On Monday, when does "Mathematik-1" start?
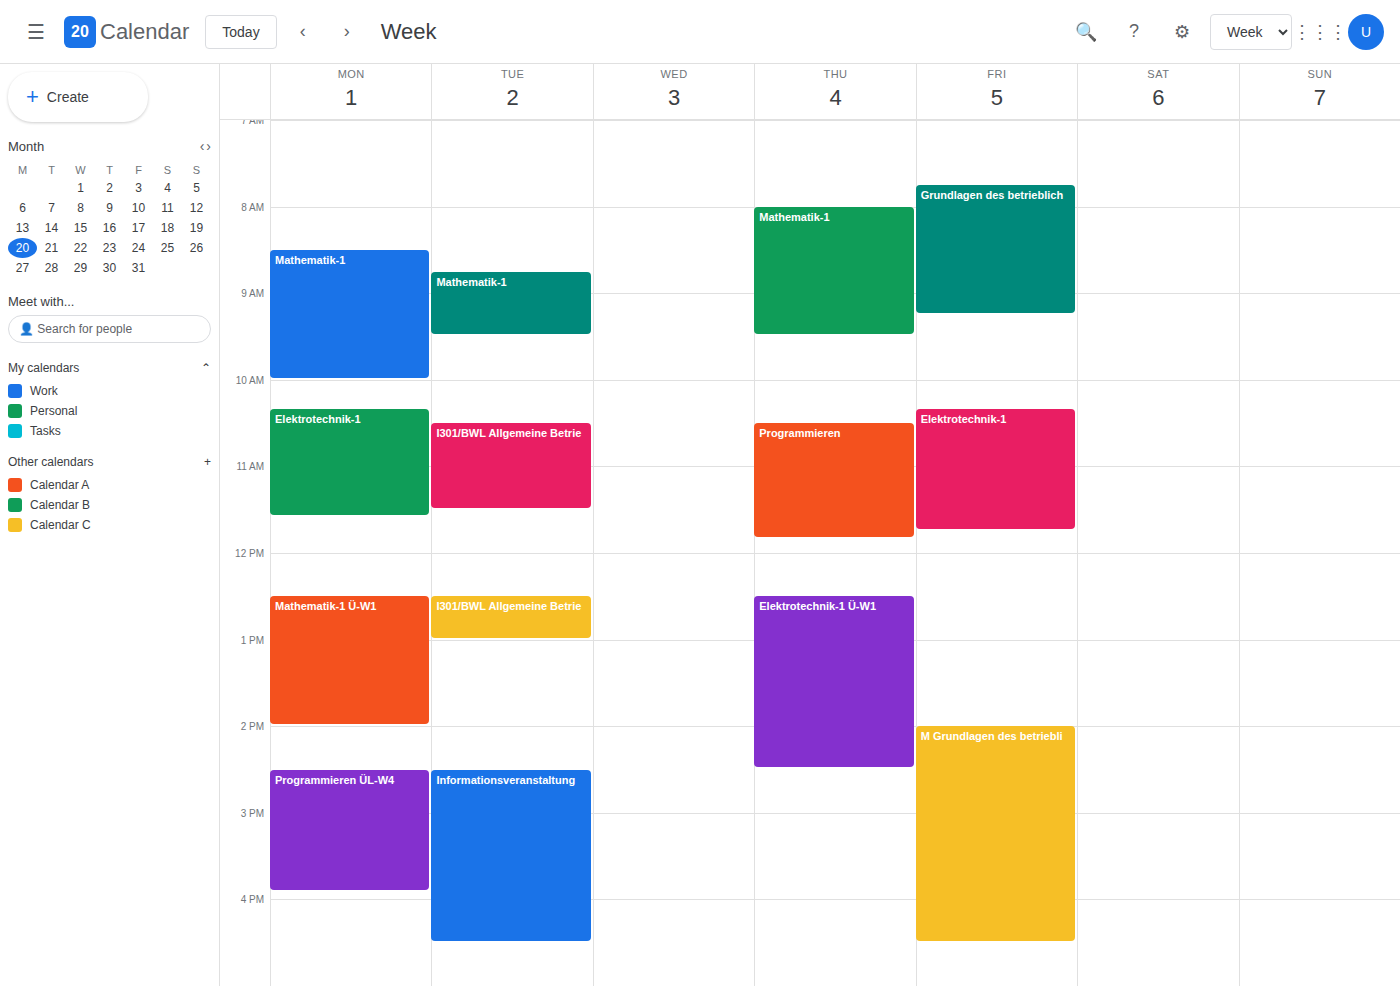
8:30 AM